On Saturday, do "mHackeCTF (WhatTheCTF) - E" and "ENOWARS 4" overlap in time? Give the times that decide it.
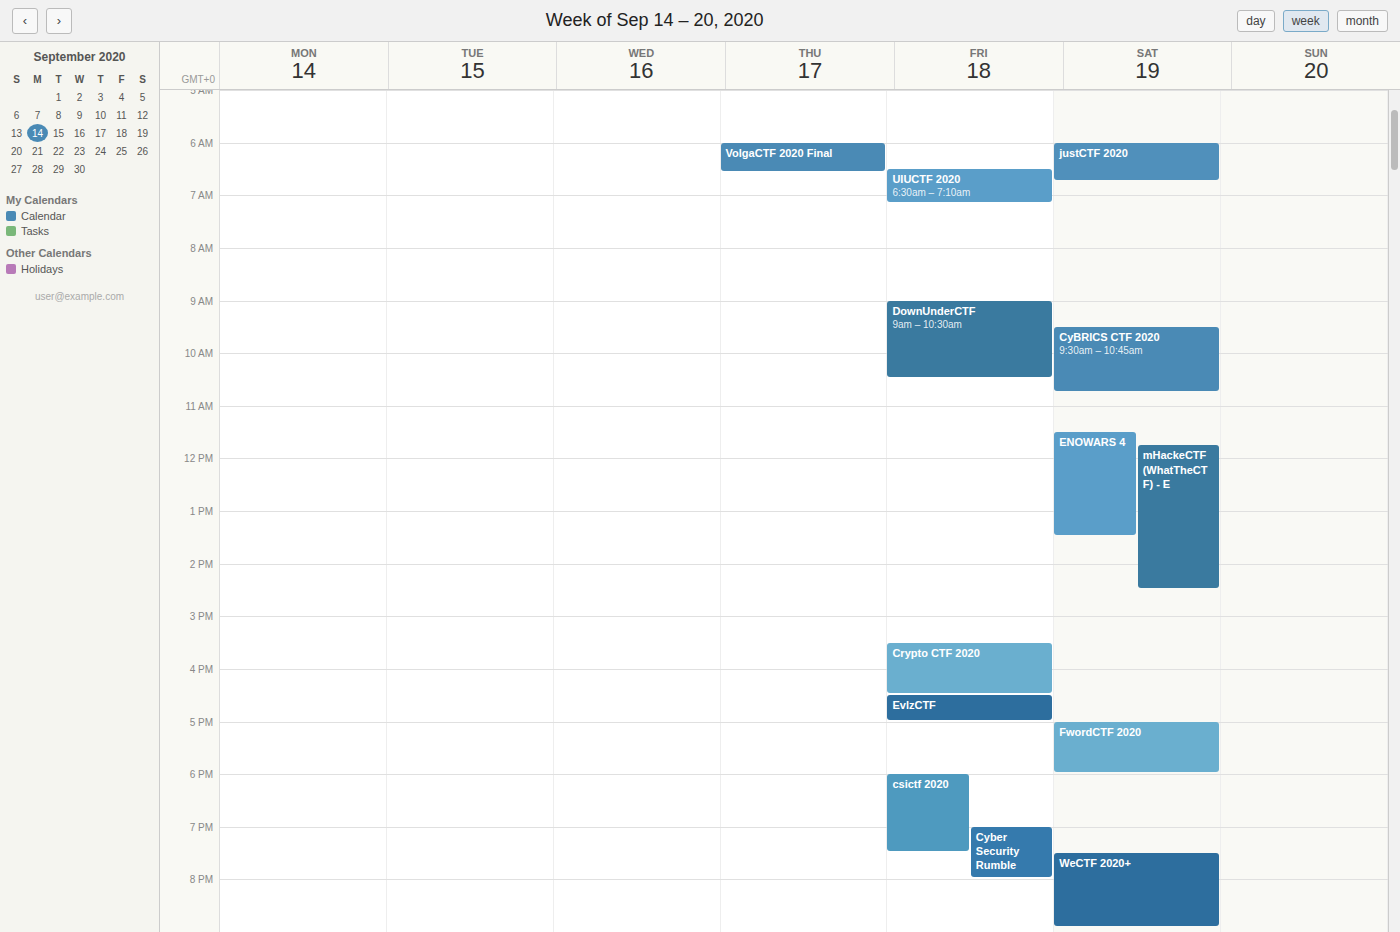
"mHackeCTF (WhatTheCTF) - E" starts at 11:45 AM, before "ENOWARS 4" ends at 1:30 PM -- they overlap.